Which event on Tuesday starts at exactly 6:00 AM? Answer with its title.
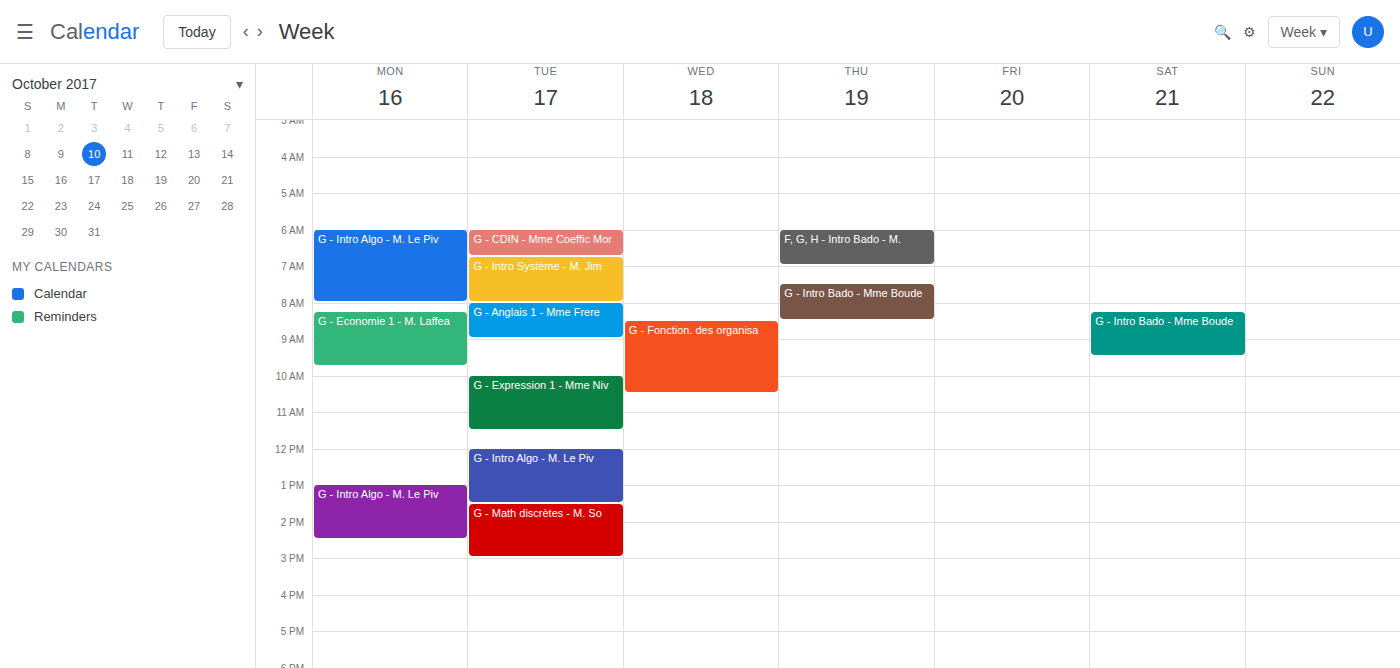
"G - CDIN - Mme Coeffic Mor"